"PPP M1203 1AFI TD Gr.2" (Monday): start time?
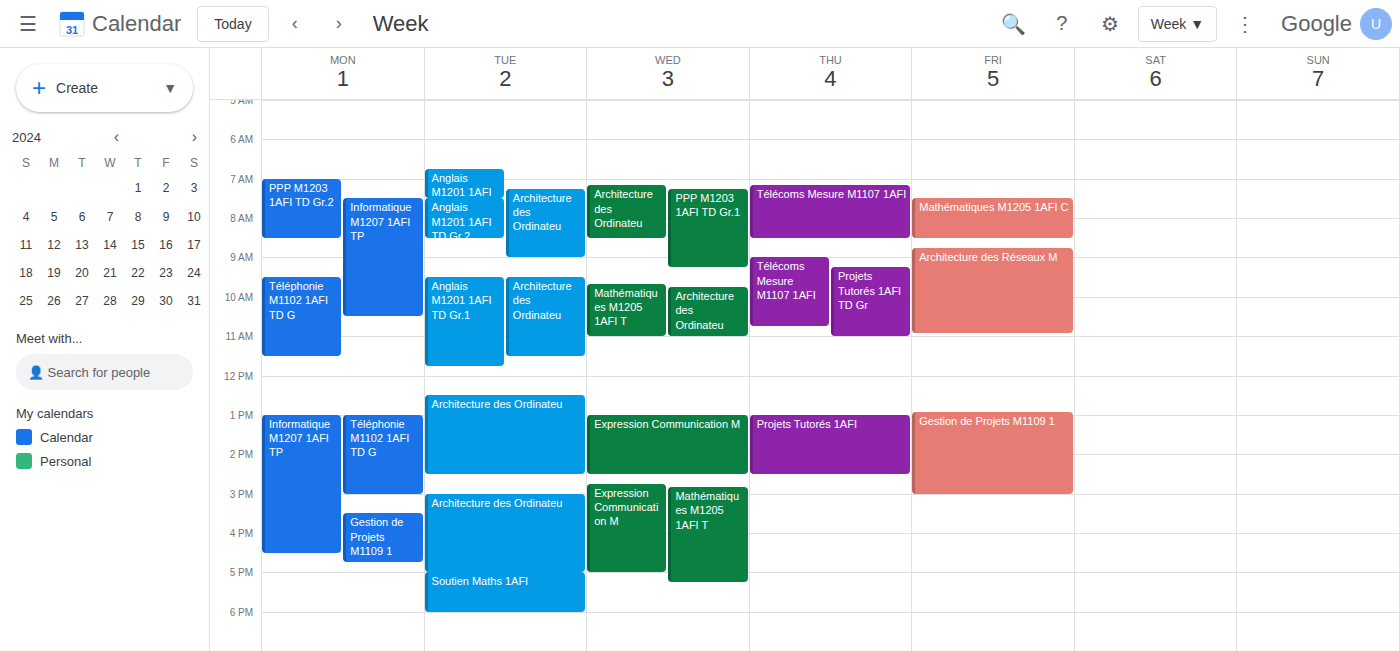
7:00 AM